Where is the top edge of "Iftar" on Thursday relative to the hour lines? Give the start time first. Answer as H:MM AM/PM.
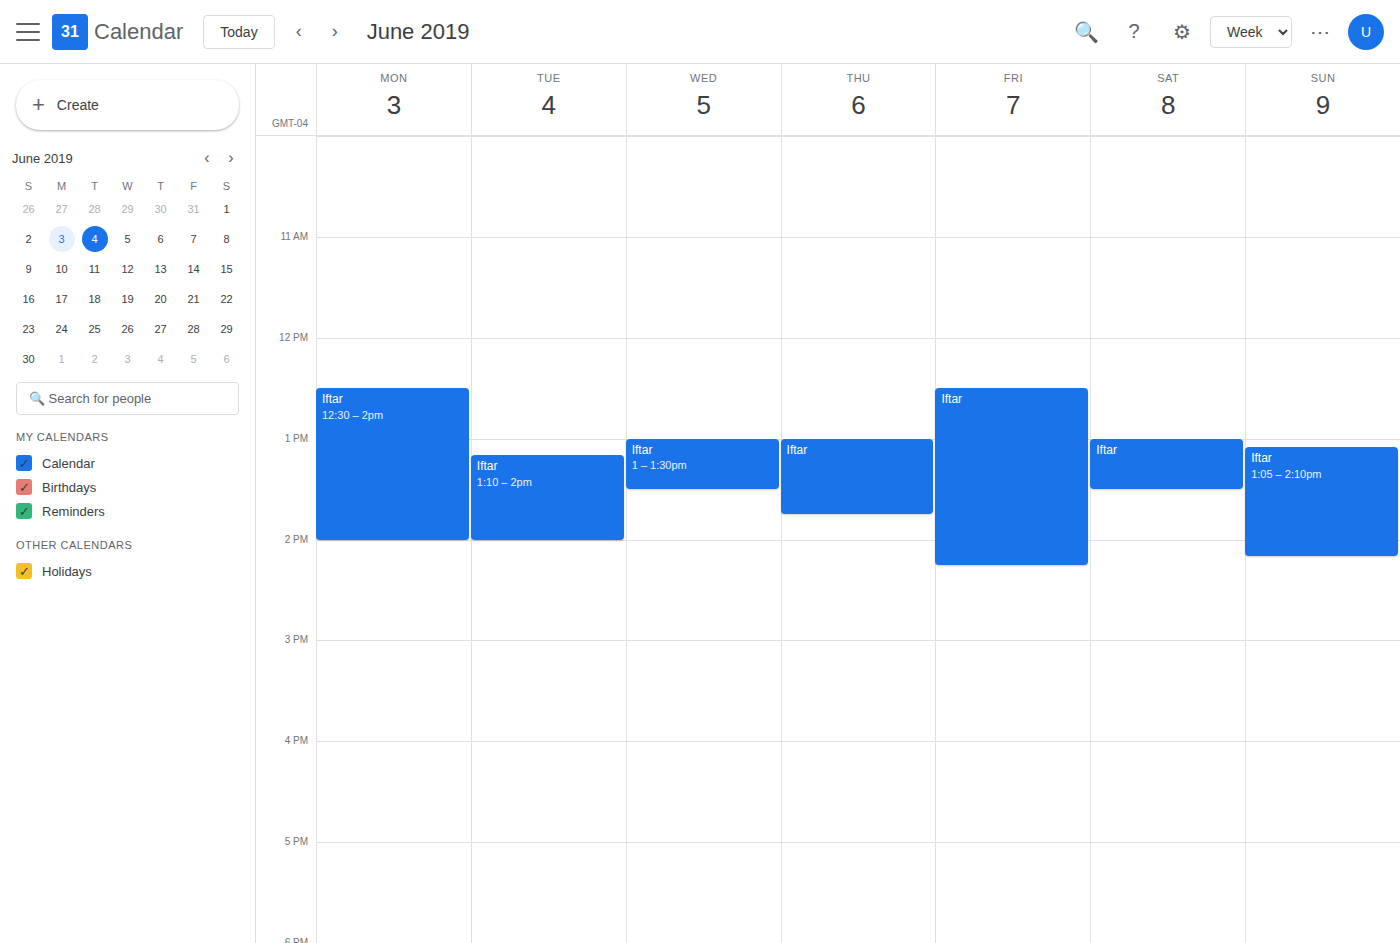
1:00 PM -- exactly on the 1 PM line.